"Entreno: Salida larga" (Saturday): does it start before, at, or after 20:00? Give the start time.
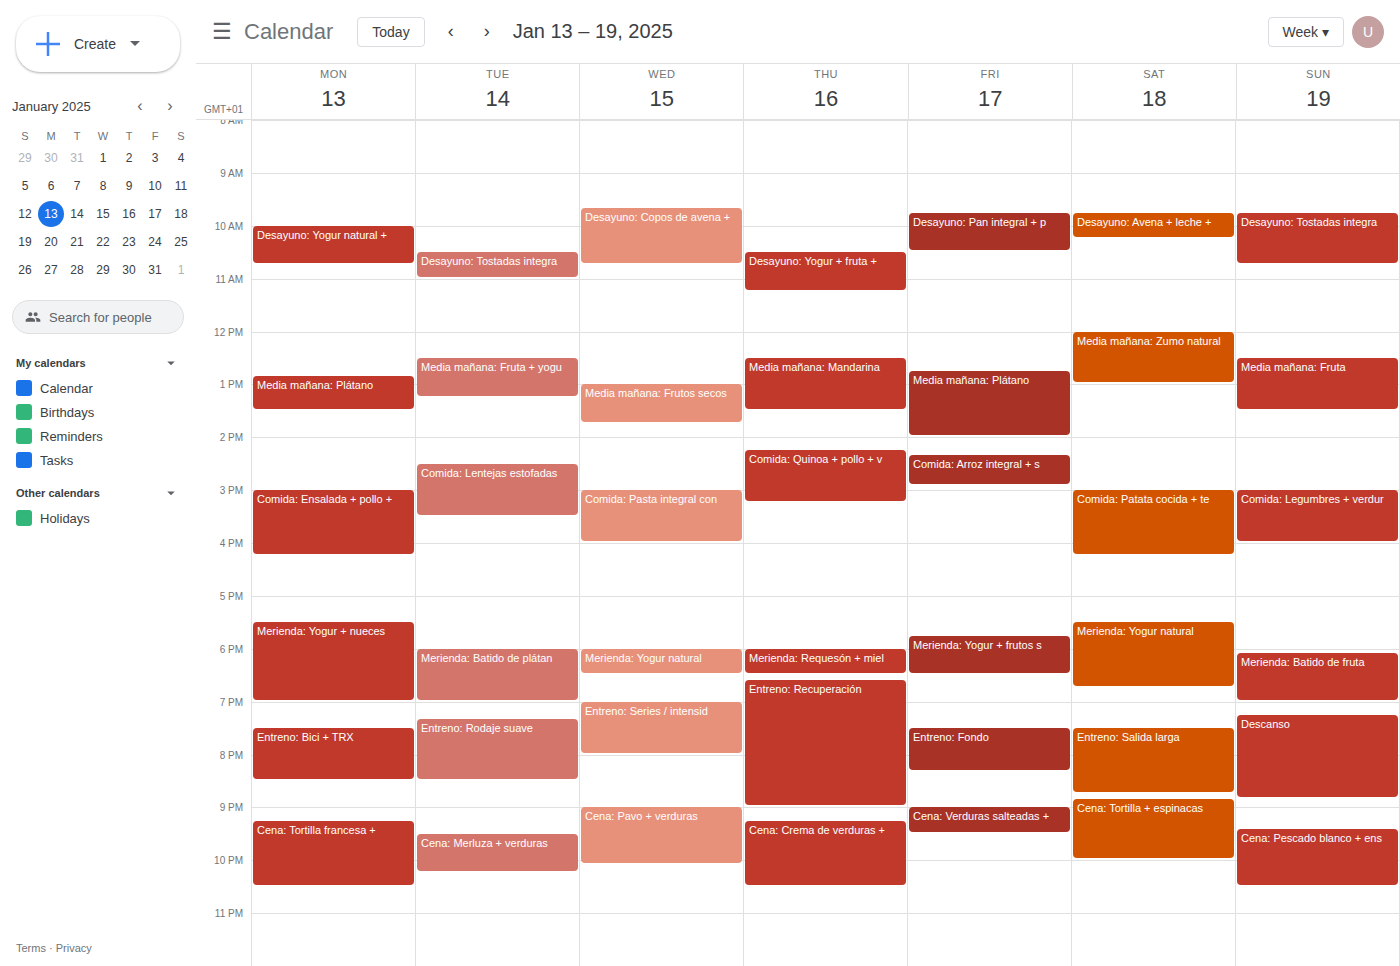
19:30 -- before 20:00, 30 minutes above the 20:00 line.